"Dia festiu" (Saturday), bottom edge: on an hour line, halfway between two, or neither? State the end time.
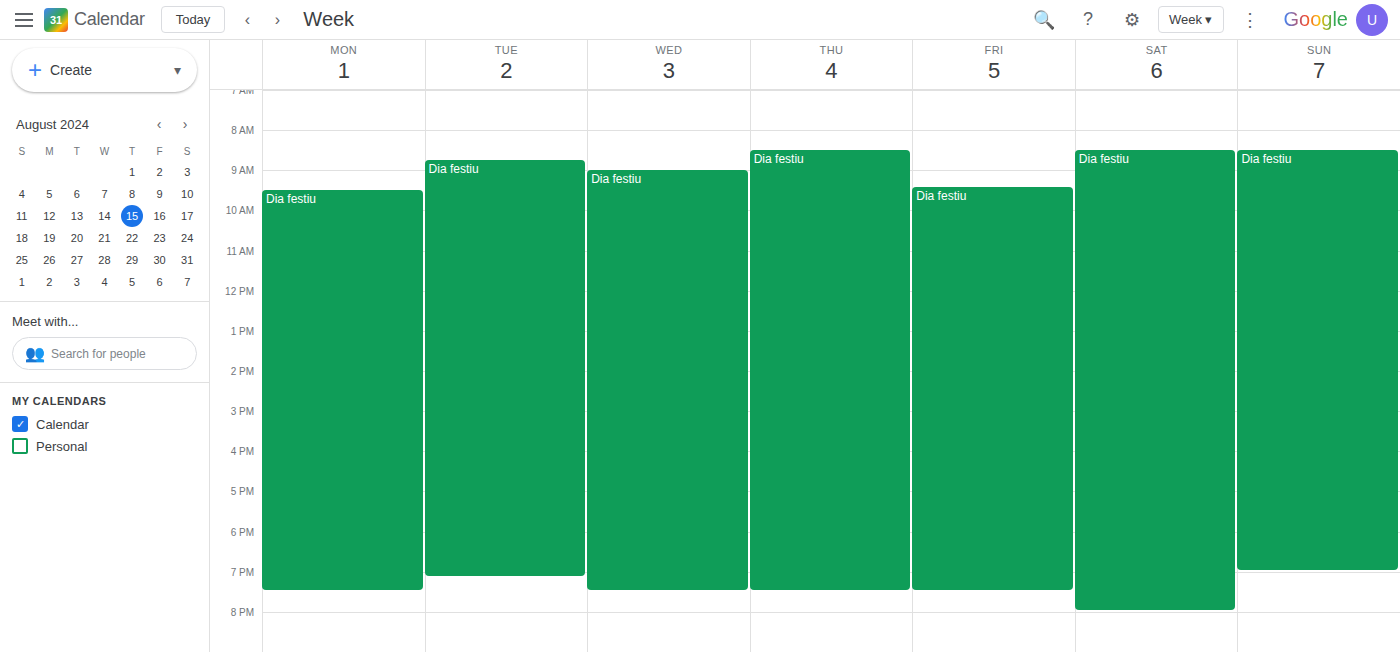
8:00 PM -- exactly on the 8 PM line.